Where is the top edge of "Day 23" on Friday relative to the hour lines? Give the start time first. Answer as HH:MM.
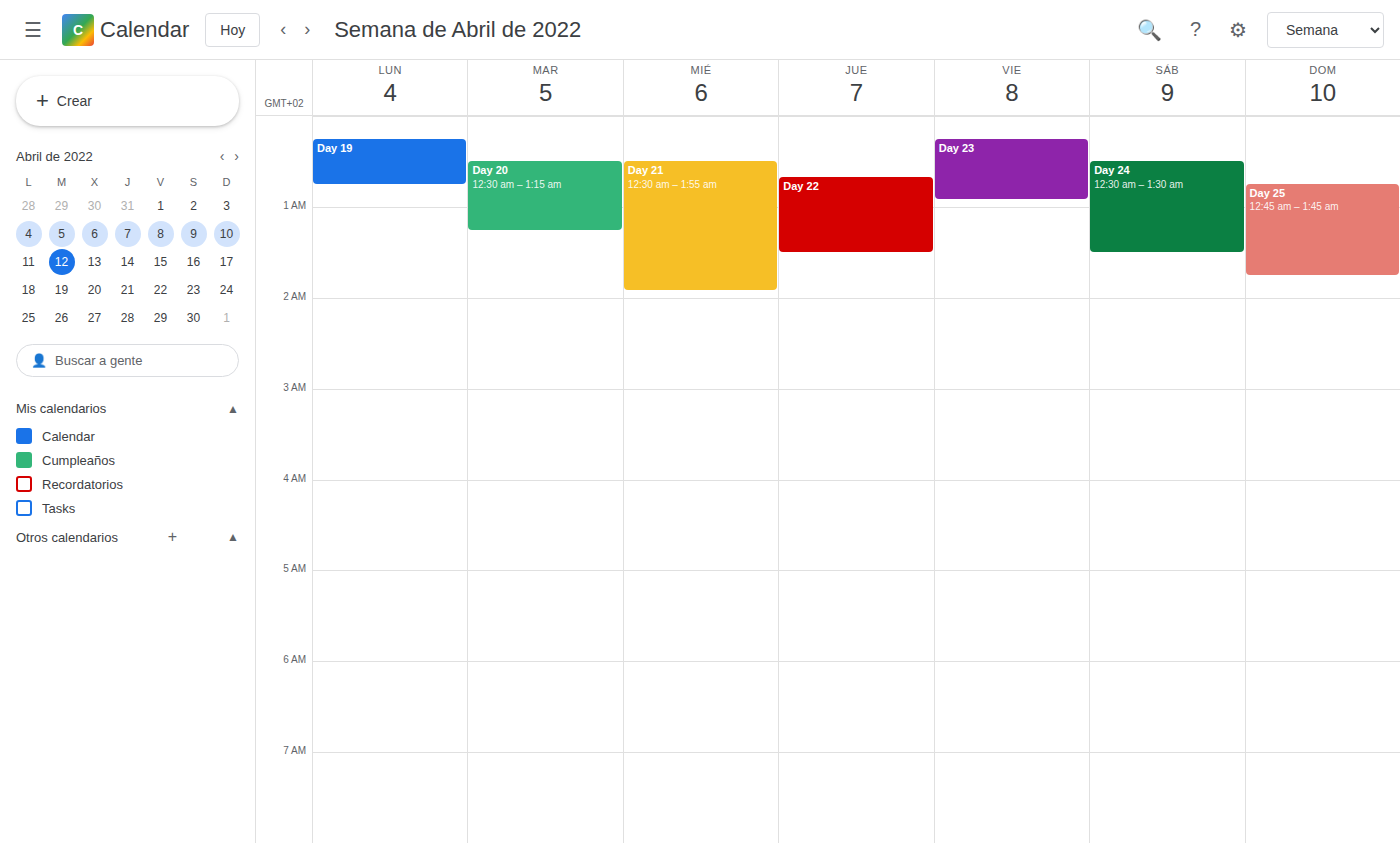
00:15 -- neither: a quarter of the way from the 00:00 line to the 01:00 line.